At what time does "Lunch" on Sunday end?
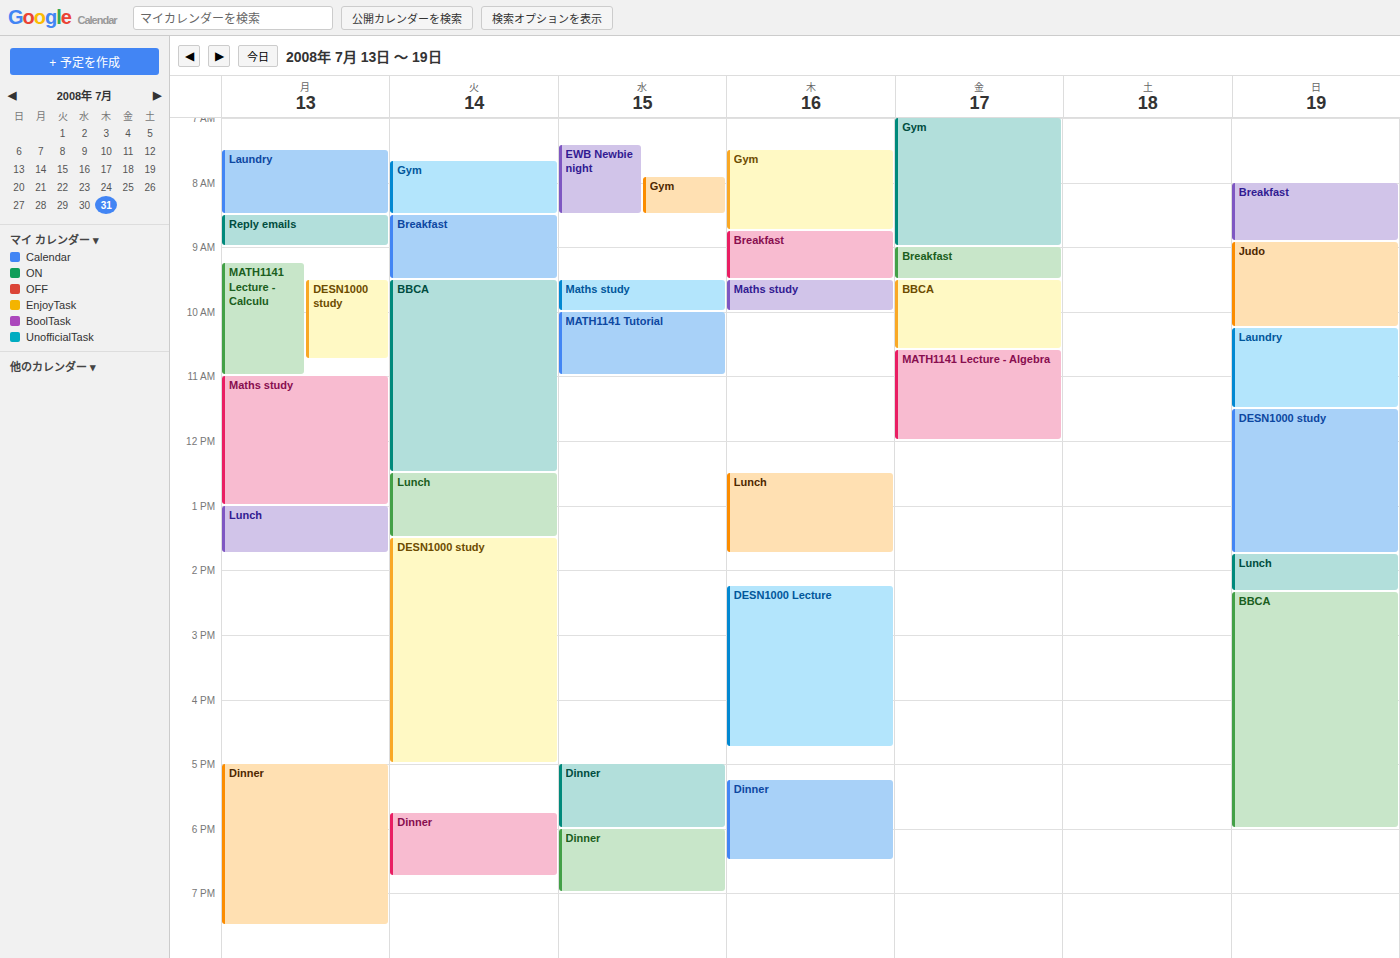
2:20 PM